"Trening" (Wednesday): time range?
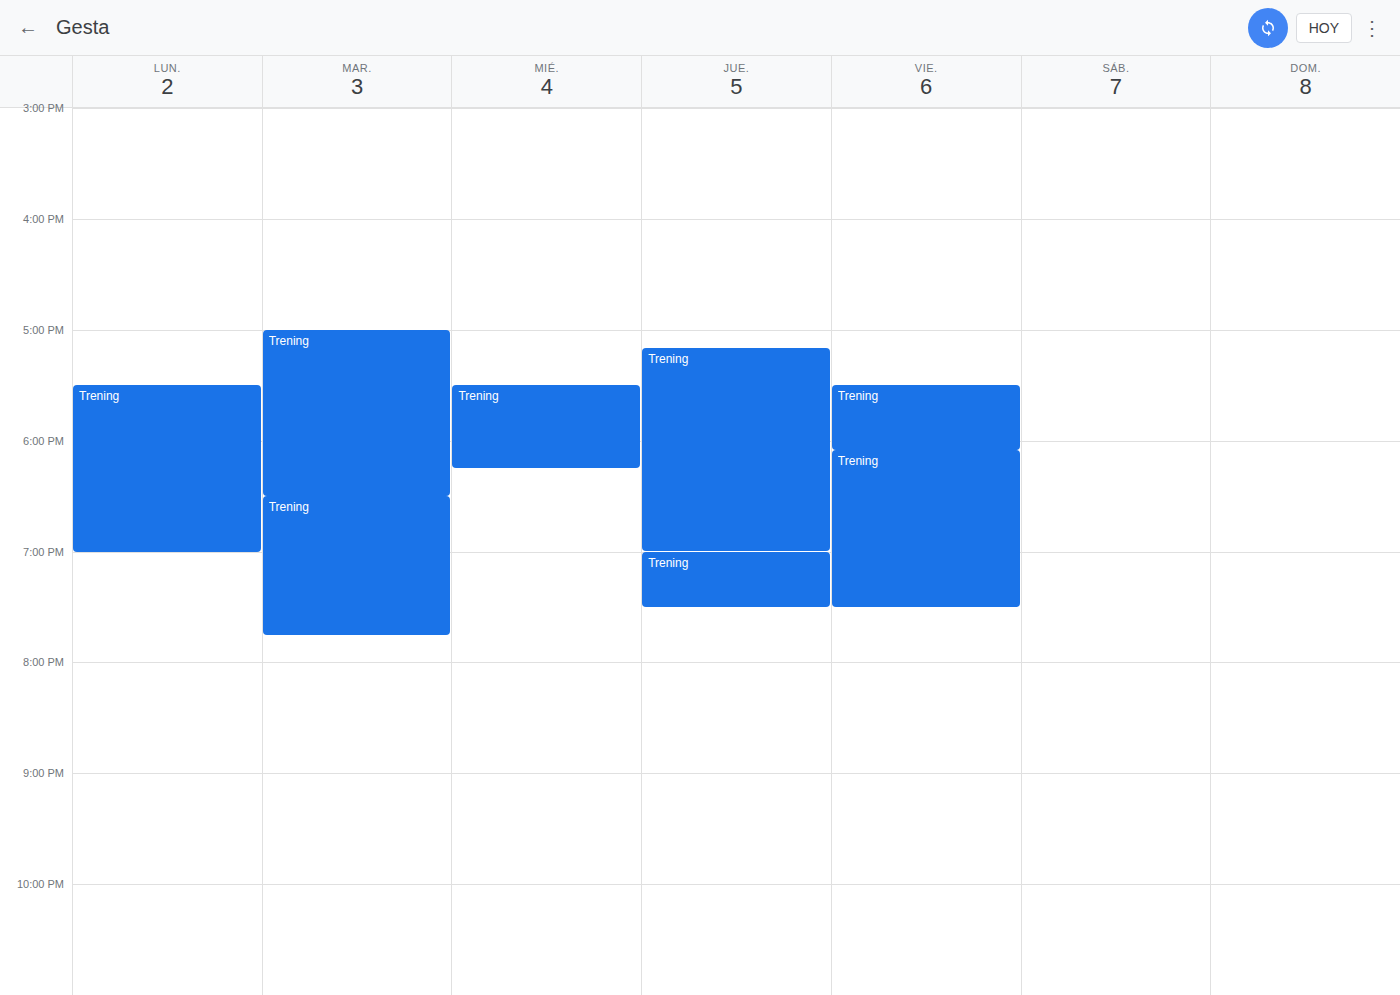
5:30 PM to 6:15 PM